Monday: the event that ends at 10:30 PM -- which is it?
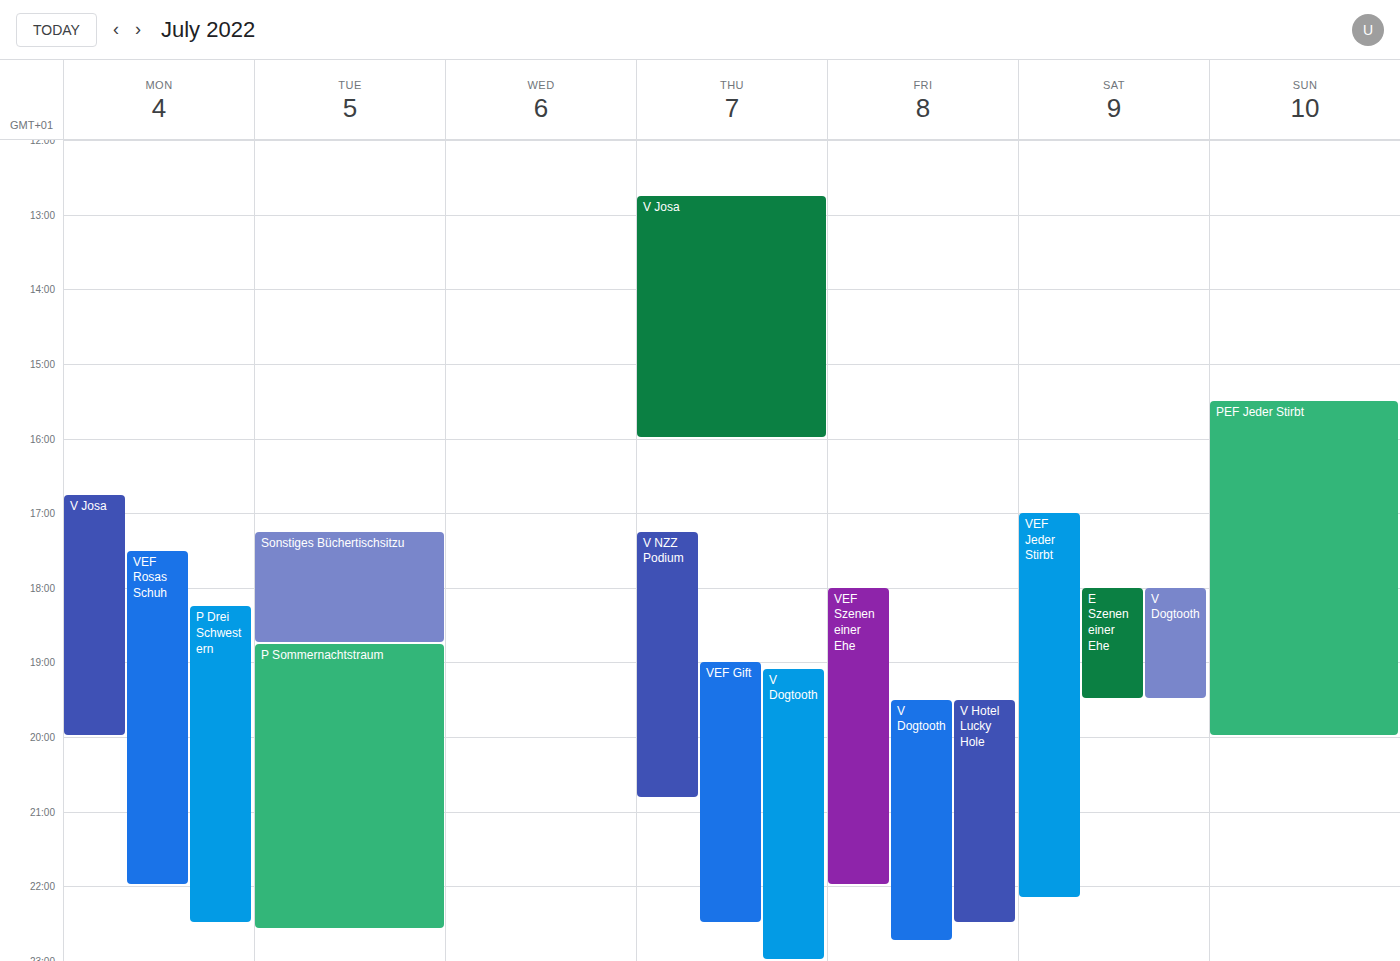
"P Drei Schwestern"